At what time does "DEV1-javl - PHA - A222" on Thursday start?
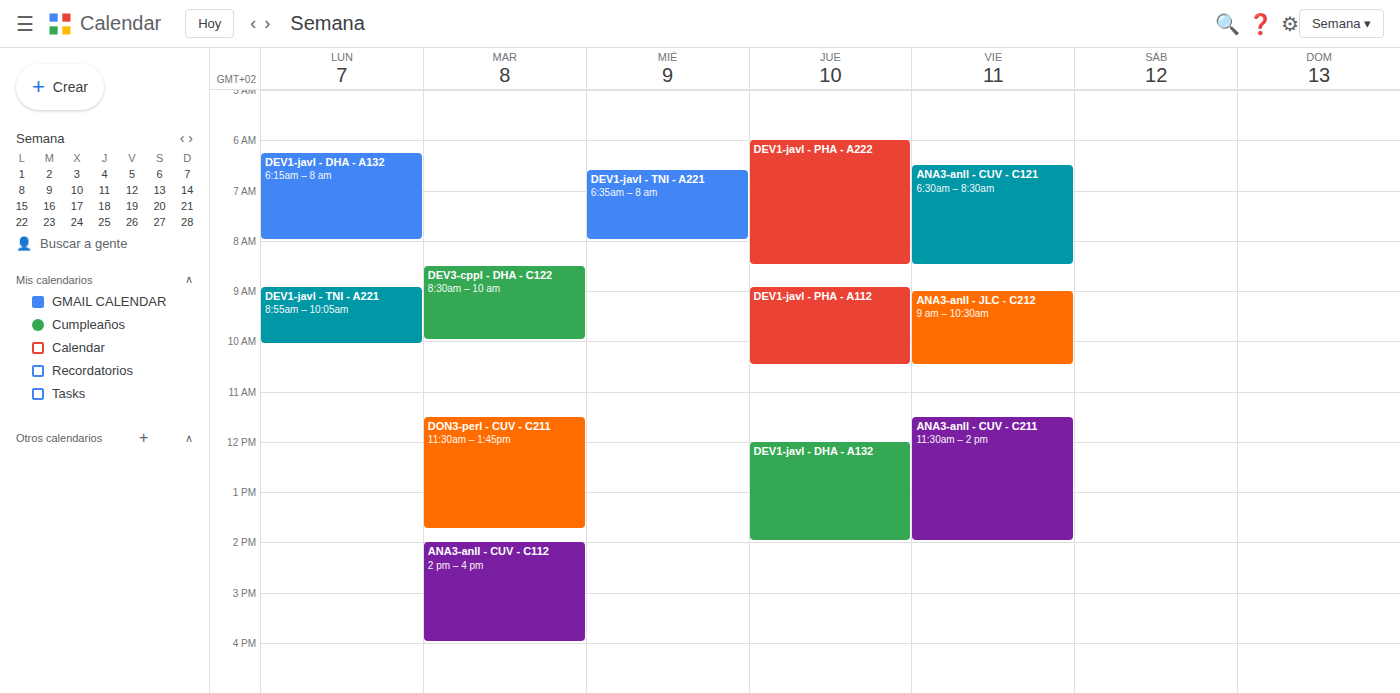
6:00 AM